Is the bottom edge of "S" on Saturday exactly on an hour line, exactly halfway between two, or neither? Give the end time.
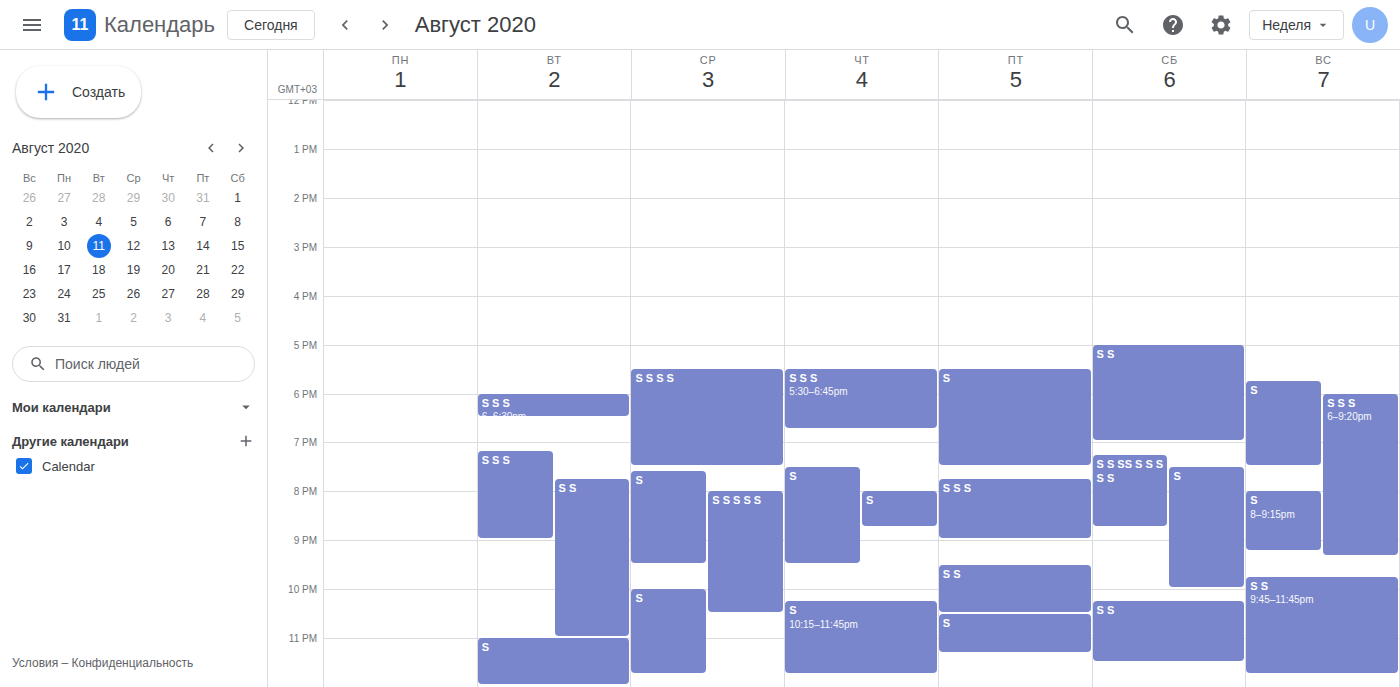
10:00 PM -- exactly on the 10 PM line.